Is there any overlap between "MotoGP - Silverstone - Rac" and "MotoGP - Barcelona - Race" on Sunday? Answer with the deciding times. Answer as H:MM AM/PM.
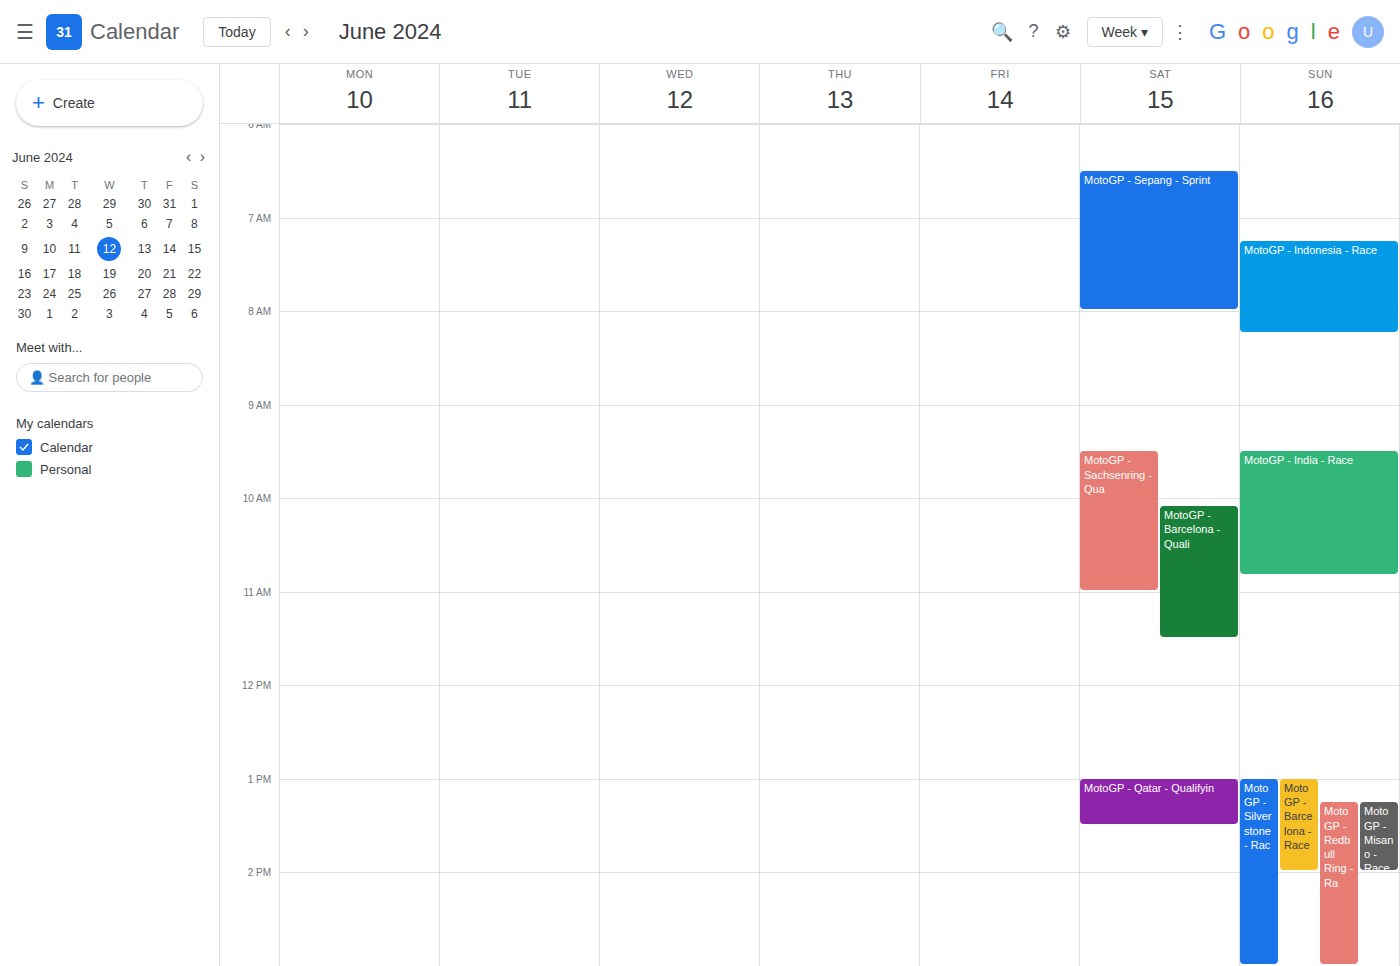
"MotoGP - Barcelona - Race" runs 1:00 PM to 2:00 PM, inside "MotoGP - Silverstone - Rac" -- they overlap.